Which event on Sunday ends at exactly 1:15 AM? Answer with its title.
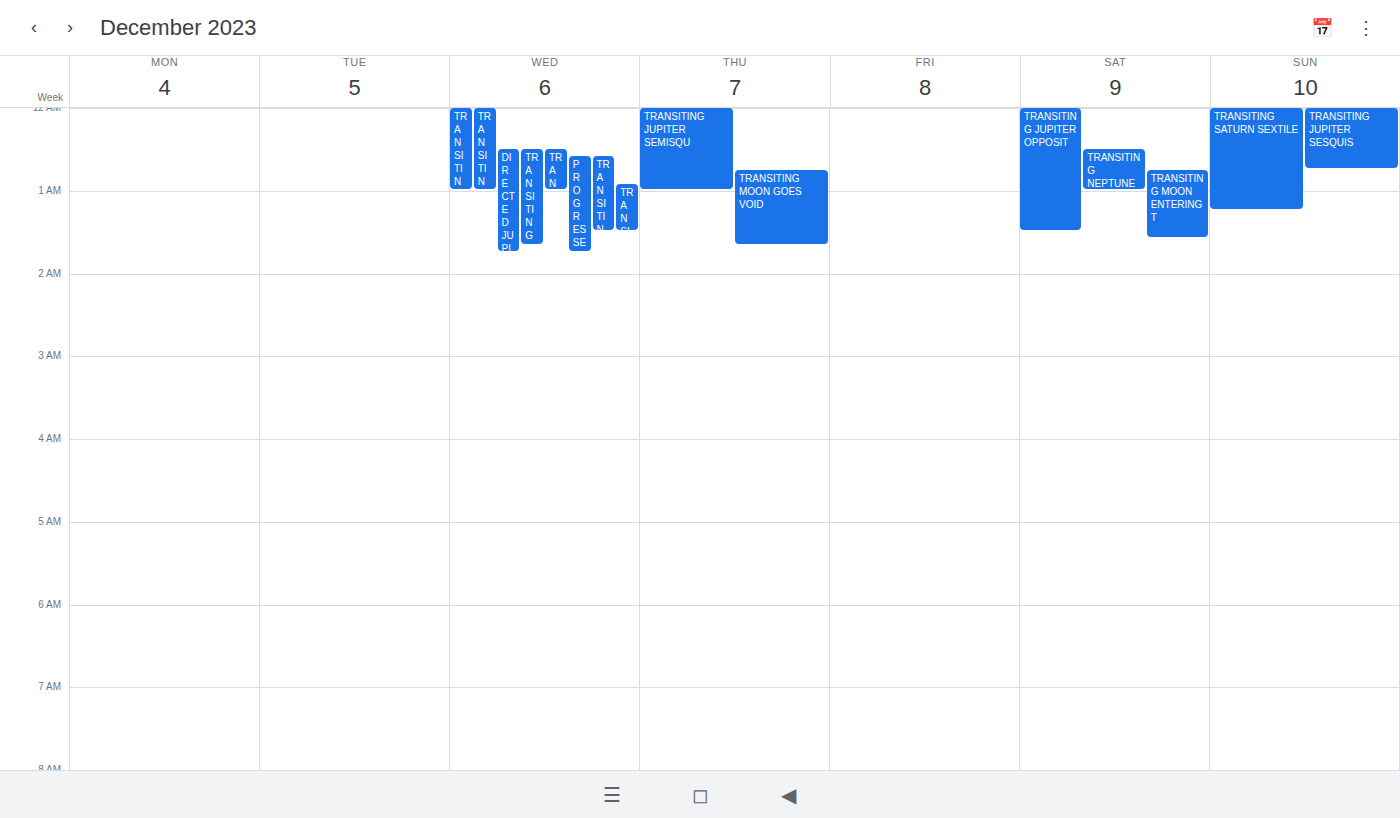
"TRANSITING SATURN SEXTILE"